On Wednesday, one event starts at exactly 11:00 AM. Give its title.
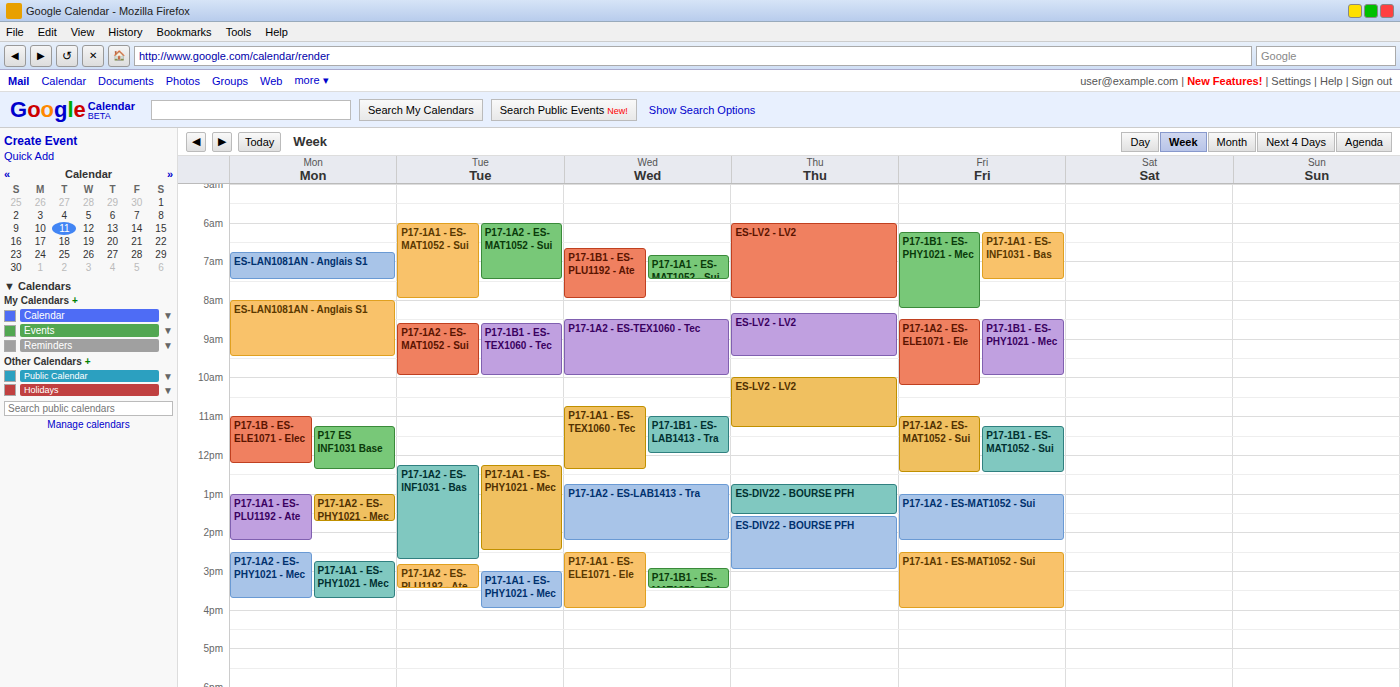
"P17-1B1 - ES-LAB1413 - Tra"